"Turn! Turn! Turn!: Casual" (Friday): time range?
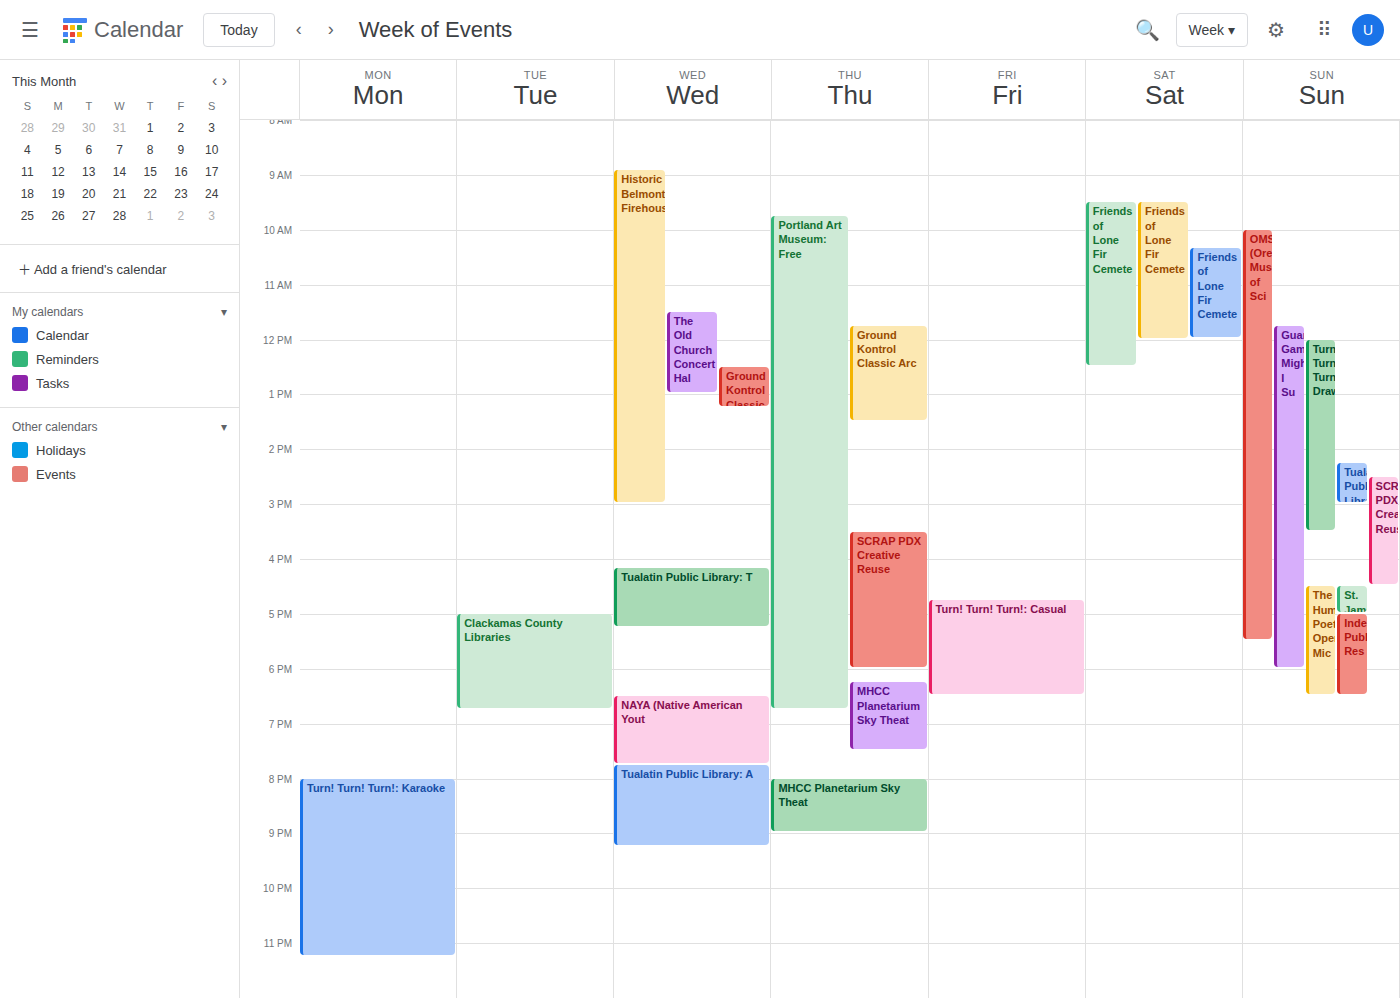
4:45 PM to 6:30 PM